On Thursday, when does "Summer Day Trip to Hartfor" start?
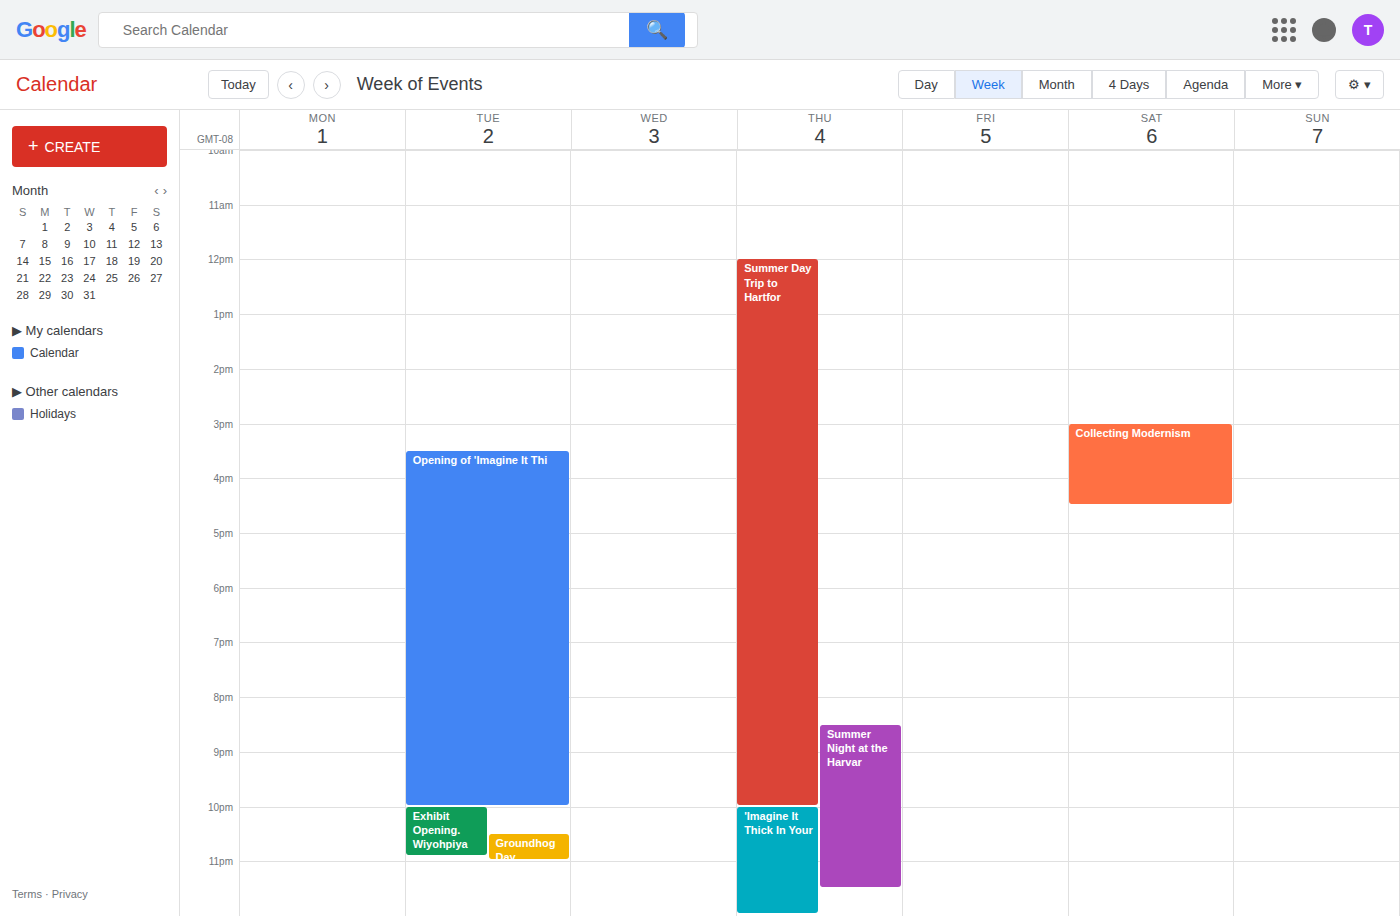
12:00 PM